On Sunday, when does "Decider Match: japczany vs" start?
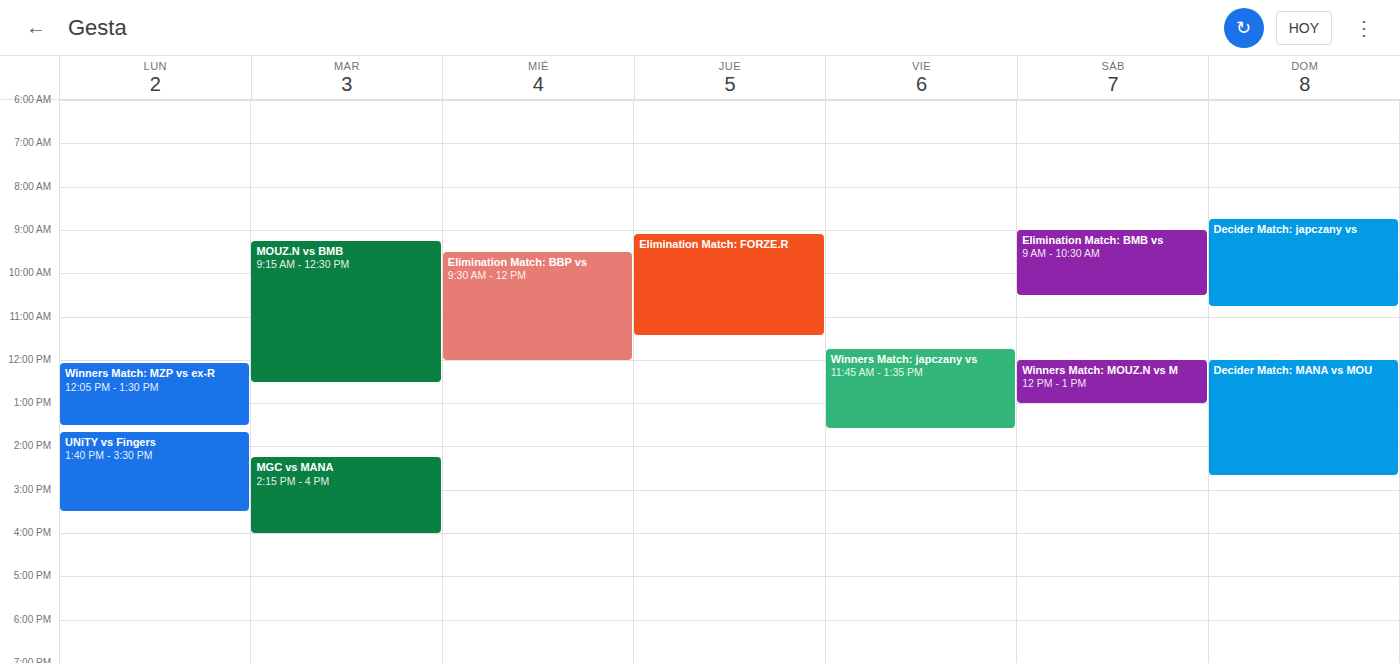
08:45